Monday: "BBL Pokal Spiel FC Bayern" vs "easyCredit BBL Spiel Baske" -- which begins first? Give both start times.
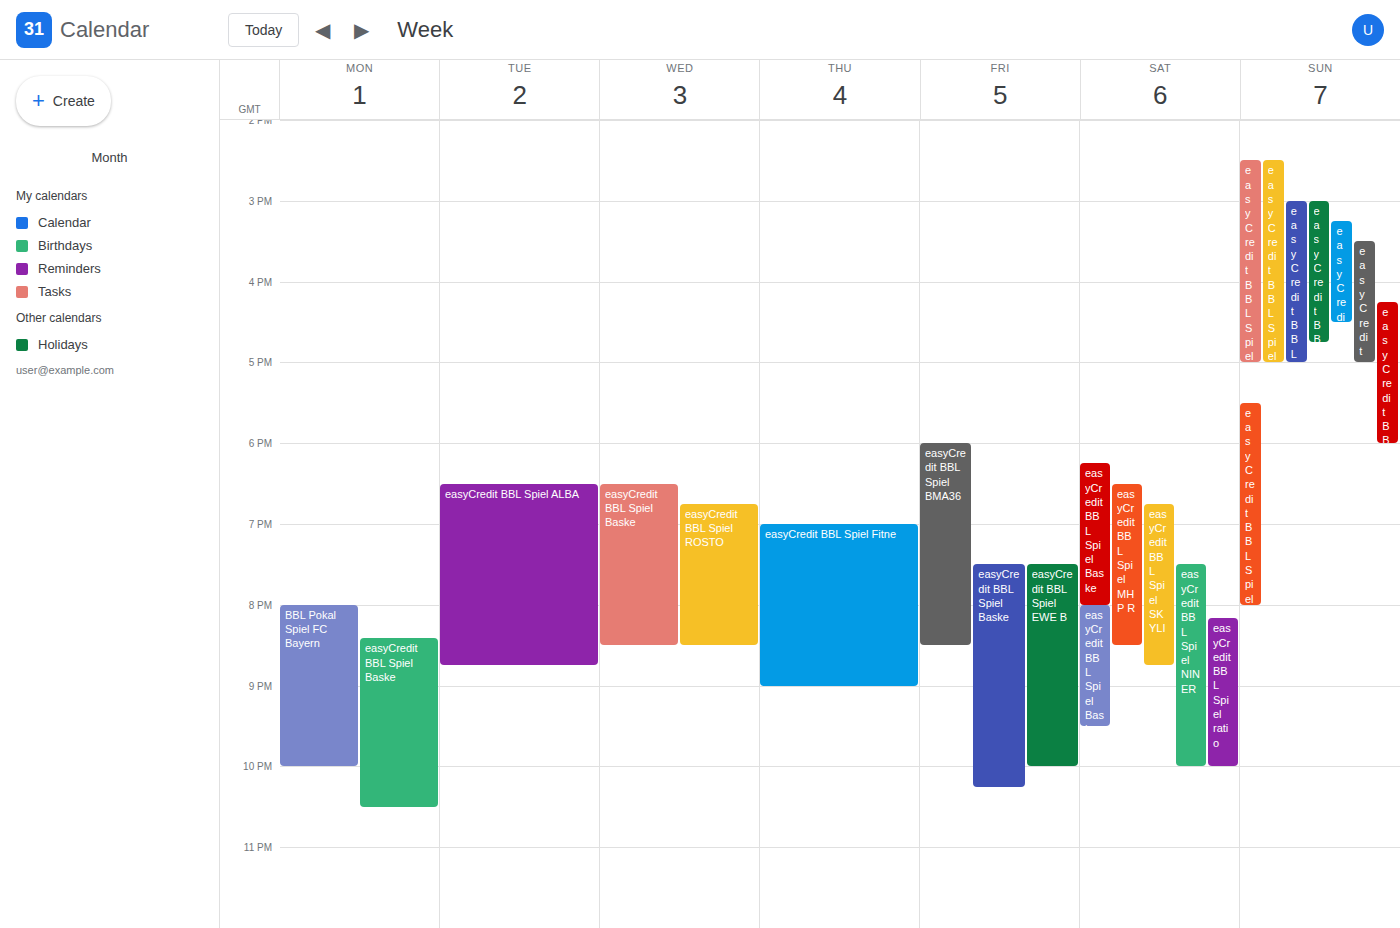
"BBL Pokal Spiel FC Bayern" 8:00 PM; "easyCredit BBL Spiel Baske" 8:25 PM.